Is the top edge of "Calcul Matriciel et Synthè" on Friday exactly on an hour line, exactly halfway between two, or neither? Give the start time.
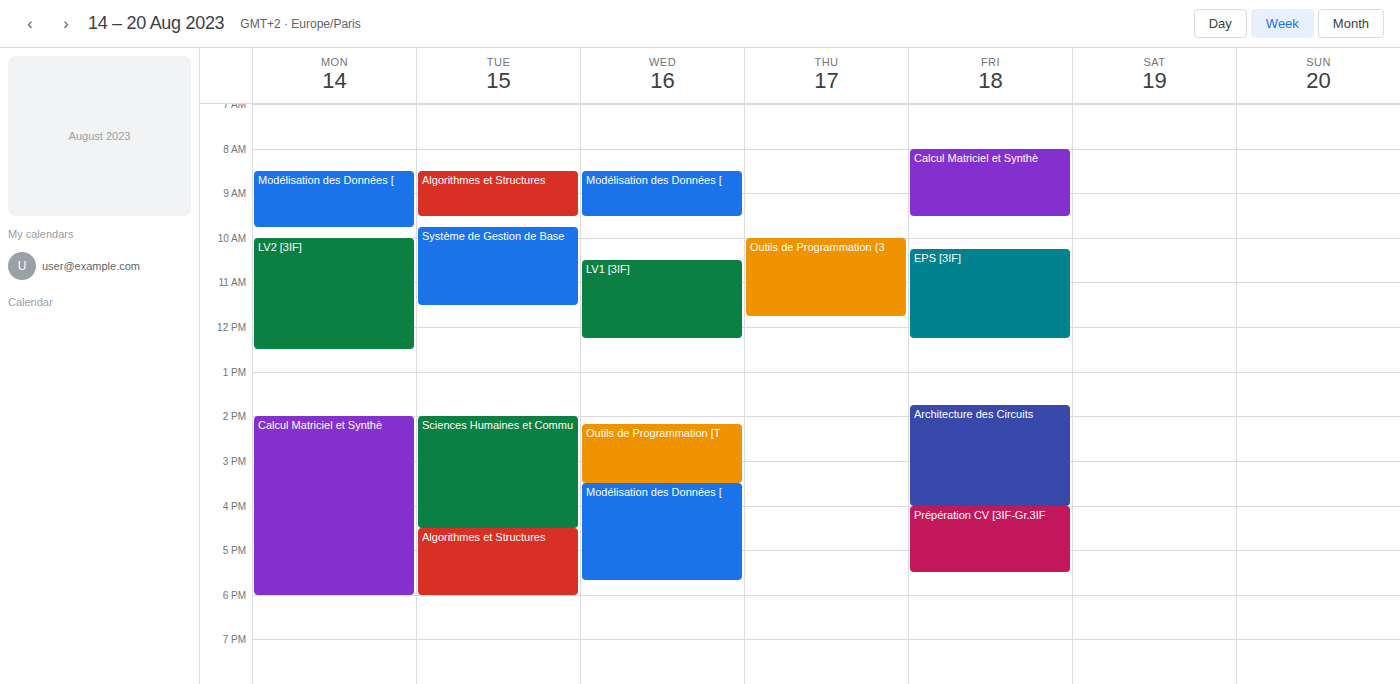
8:00 AM -- exactly on the 8 AM line.